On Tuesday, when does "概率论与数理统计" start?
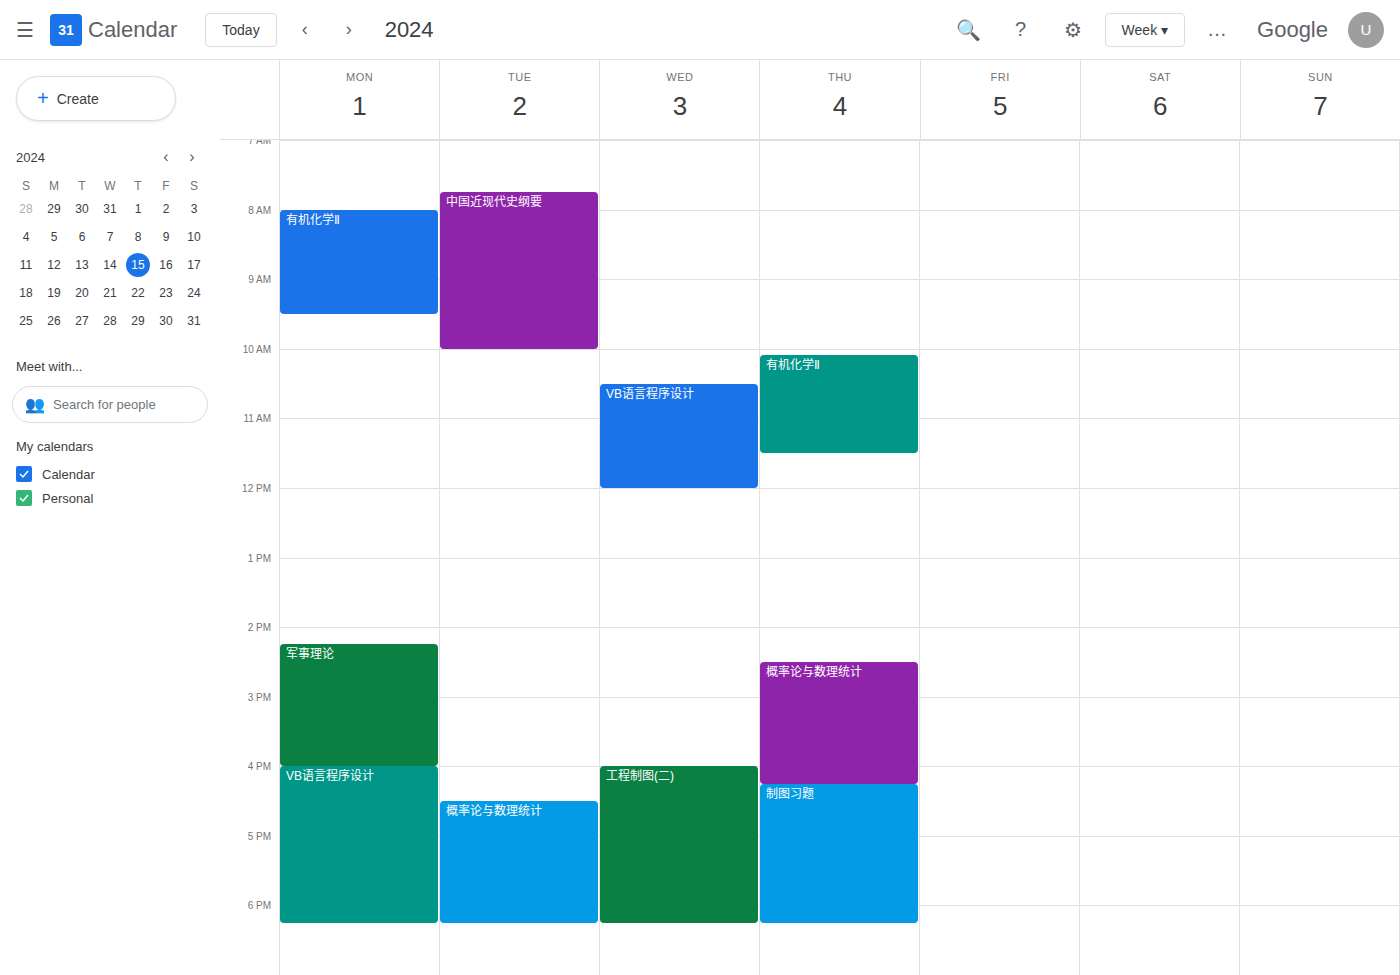
16:30